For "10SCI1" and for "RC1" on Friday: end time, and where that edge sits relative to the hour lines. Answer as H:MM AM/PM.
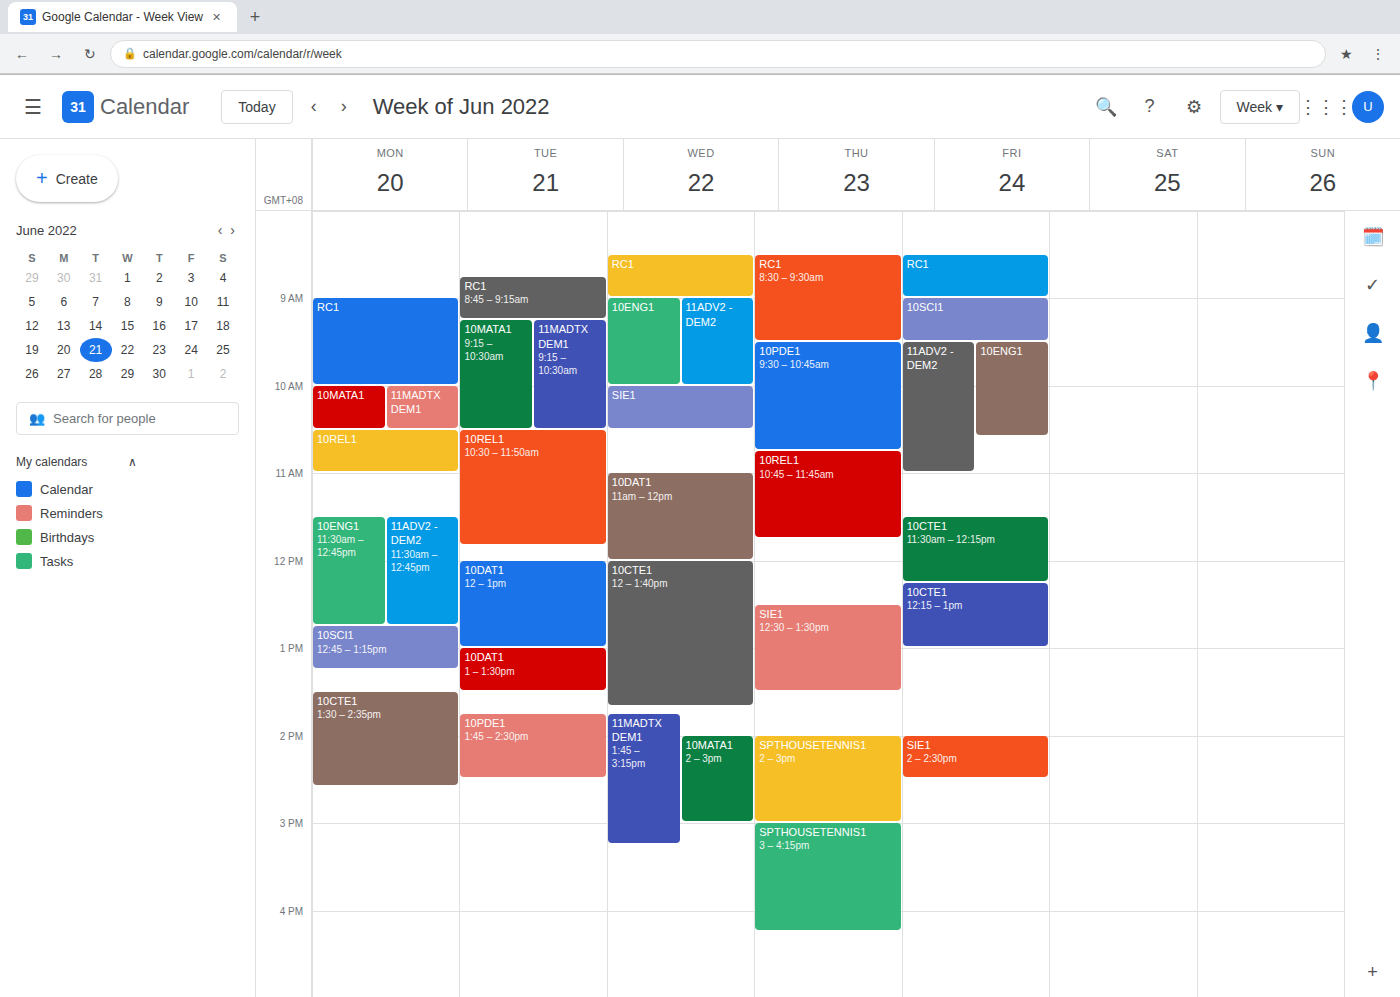
"10SCI1": 9:30 AM, halfway between the 9 AM and 10 AM lines. "RC1": 9:00 AM, exactly on the 9 AM line.